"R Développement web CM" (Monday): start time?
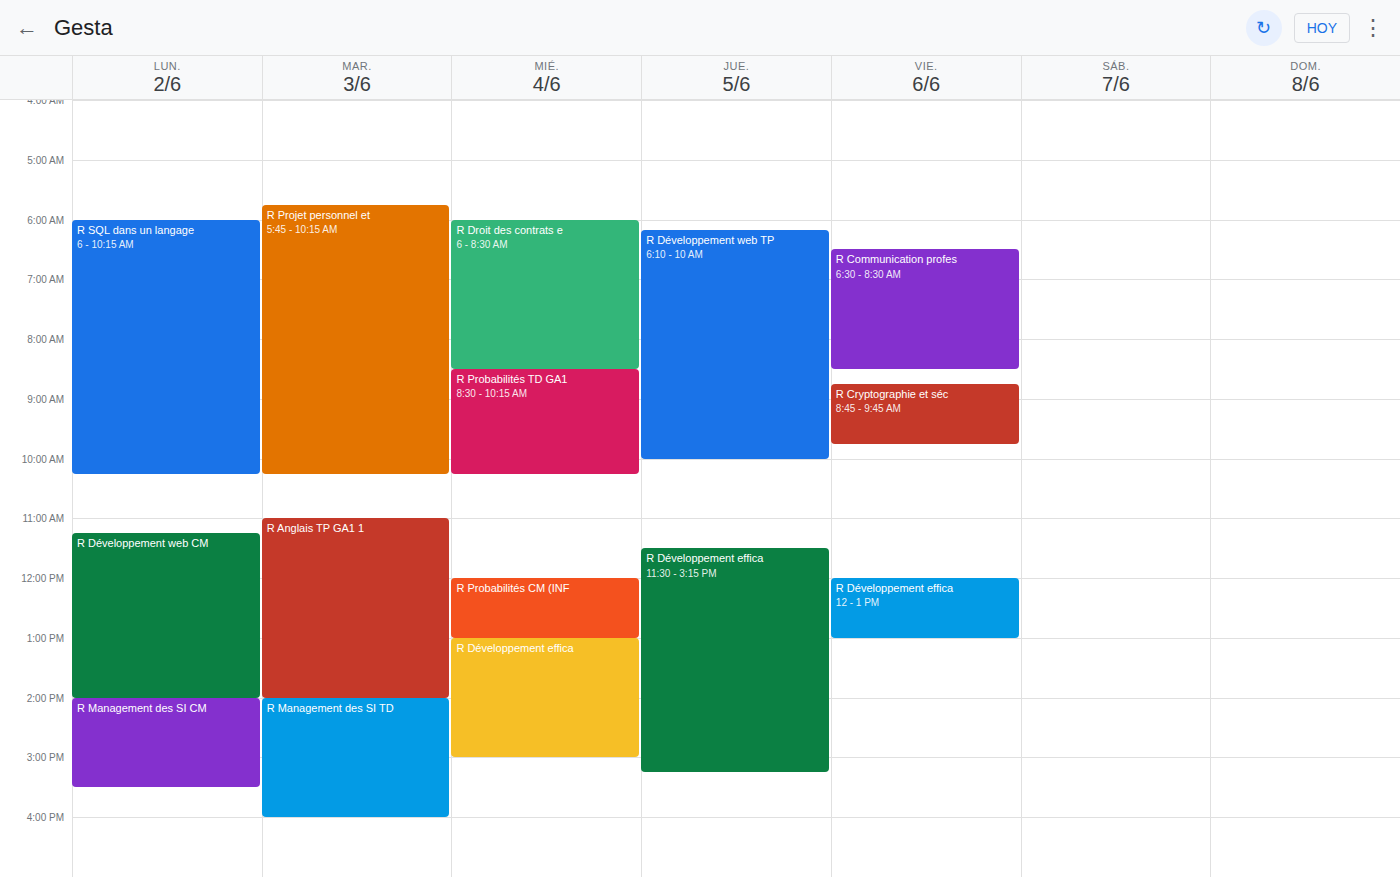
11:15 AM